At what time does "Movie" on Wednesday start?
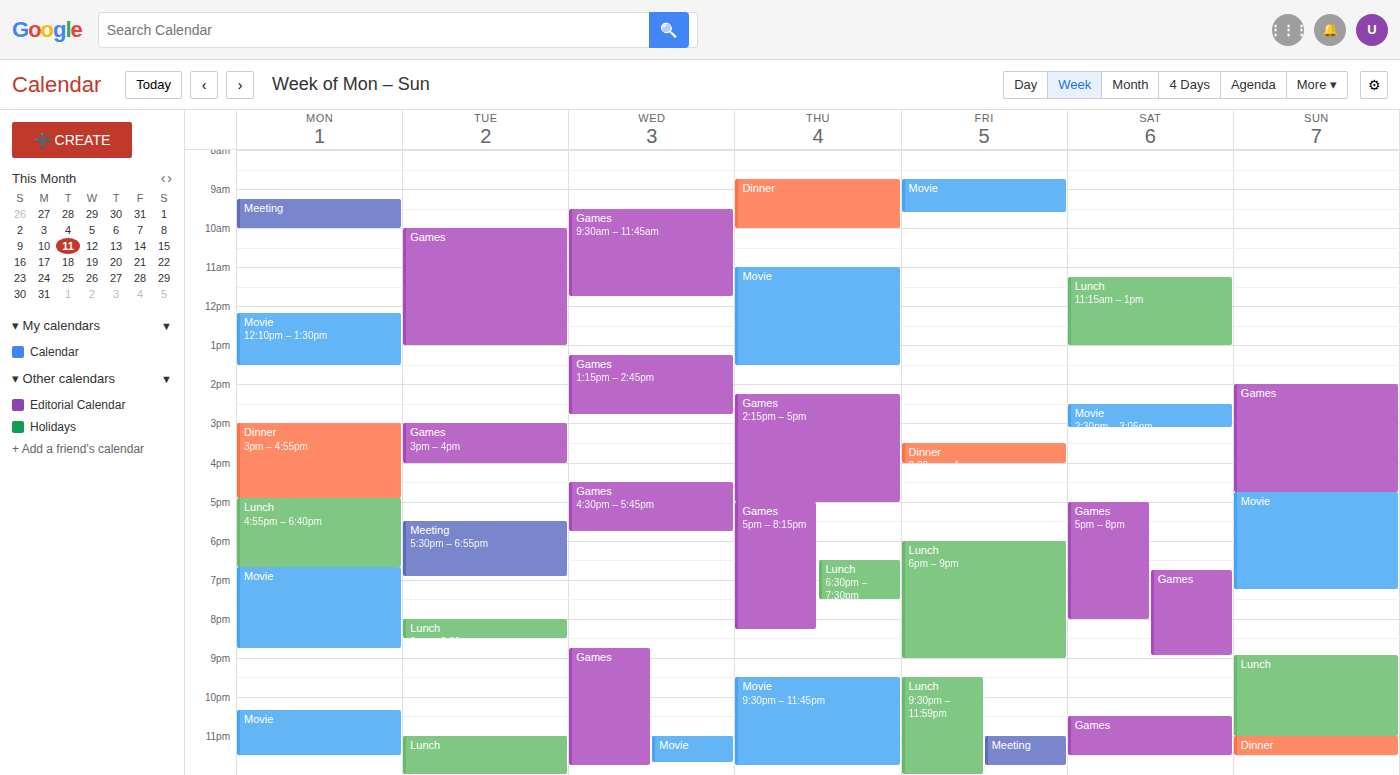
11:00 PM